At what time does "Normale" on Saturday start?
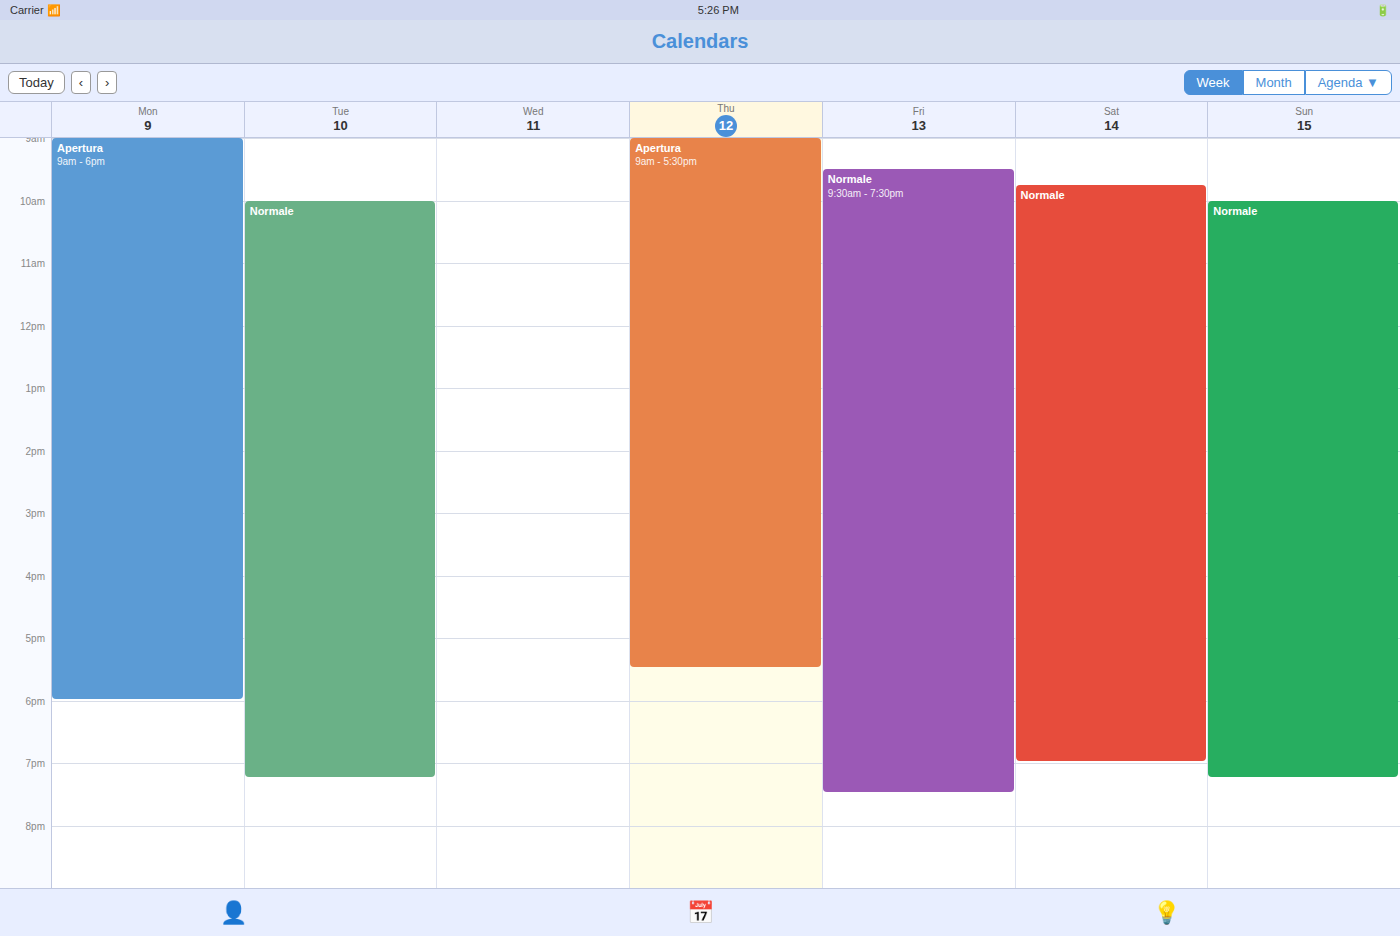
9:45 AM